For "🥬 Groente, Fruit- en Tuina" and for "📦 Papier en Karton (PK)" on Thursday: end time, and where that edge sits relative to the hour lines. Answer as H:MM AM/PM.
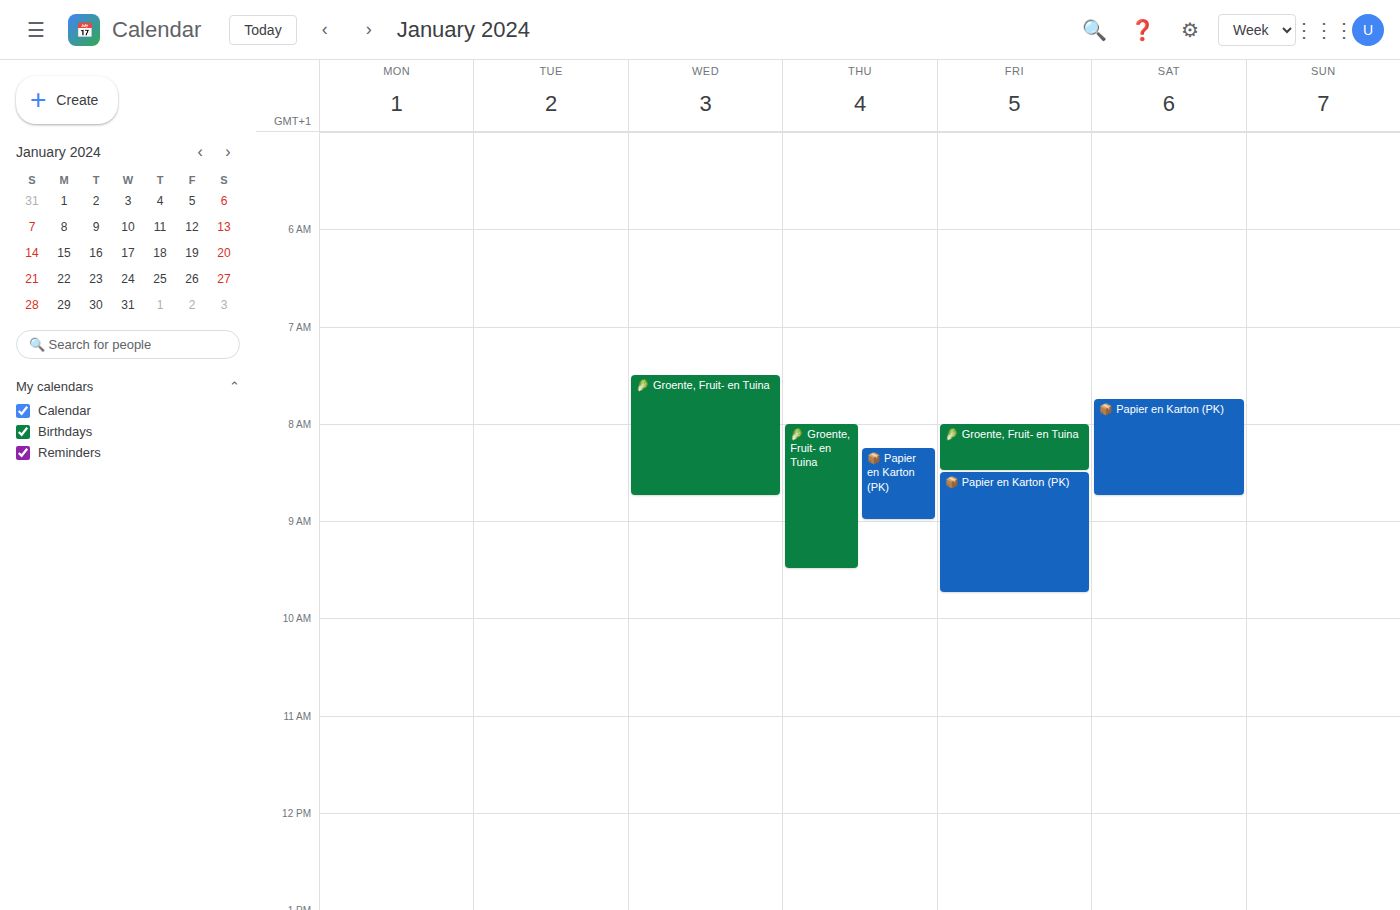
"🥬 Groente, Fruit- en Tuina": 9:30 AM, halfway between the 9 AM and 10 AM lines. "📦 Papier en Karton (PK)": 9:00 AM, exactly on the 9 AM line.